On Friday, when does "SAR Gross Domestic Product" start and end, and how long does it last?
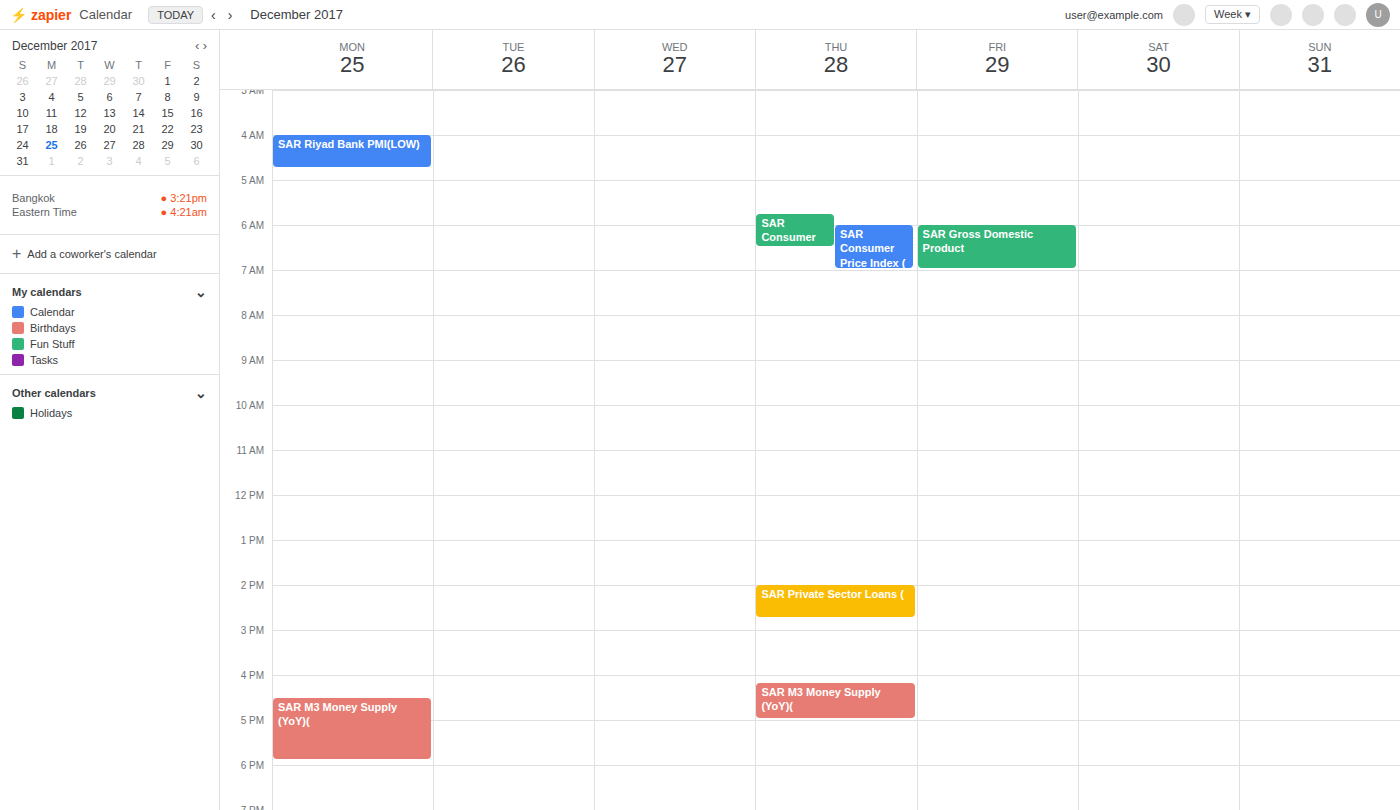
6:00 AM to 7:00 AM, 1 hour